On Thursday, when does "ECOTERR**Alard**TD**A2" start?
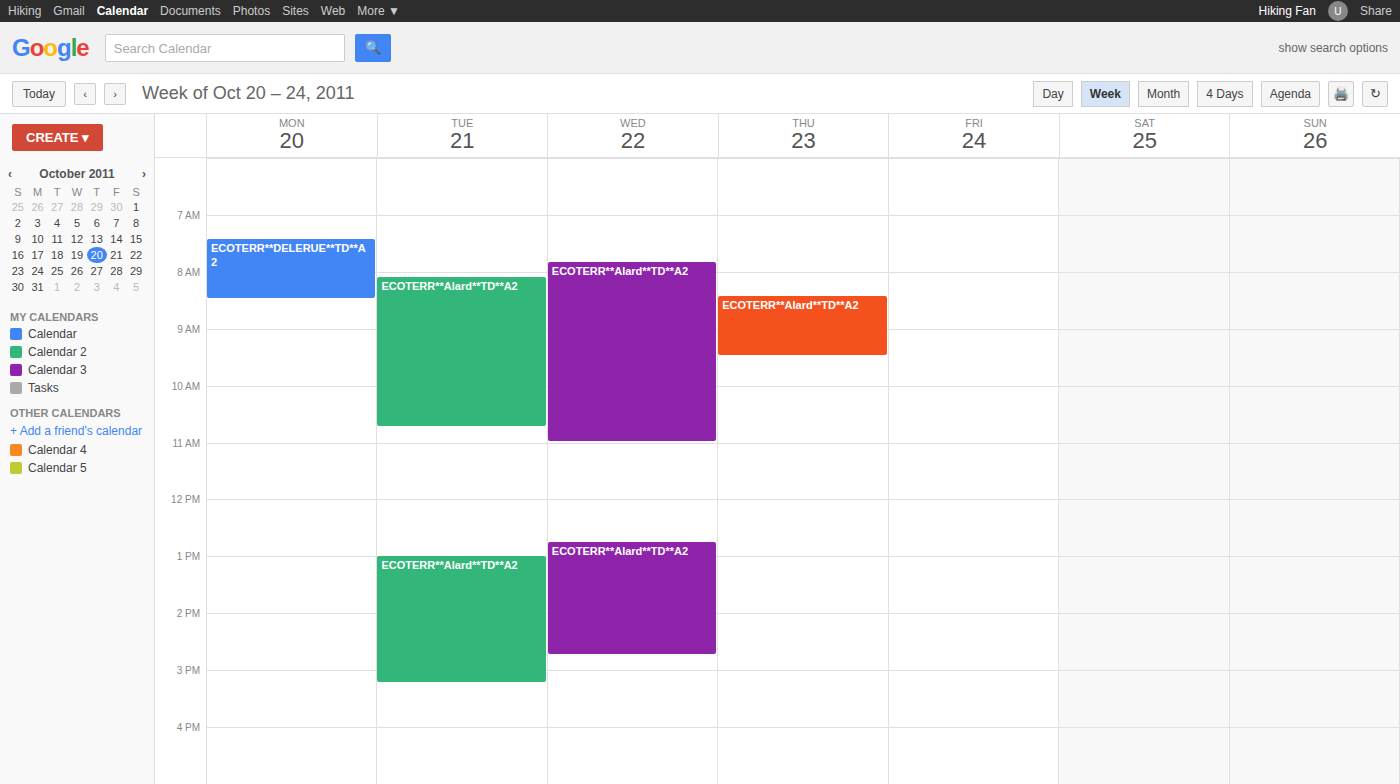
8:25 AM